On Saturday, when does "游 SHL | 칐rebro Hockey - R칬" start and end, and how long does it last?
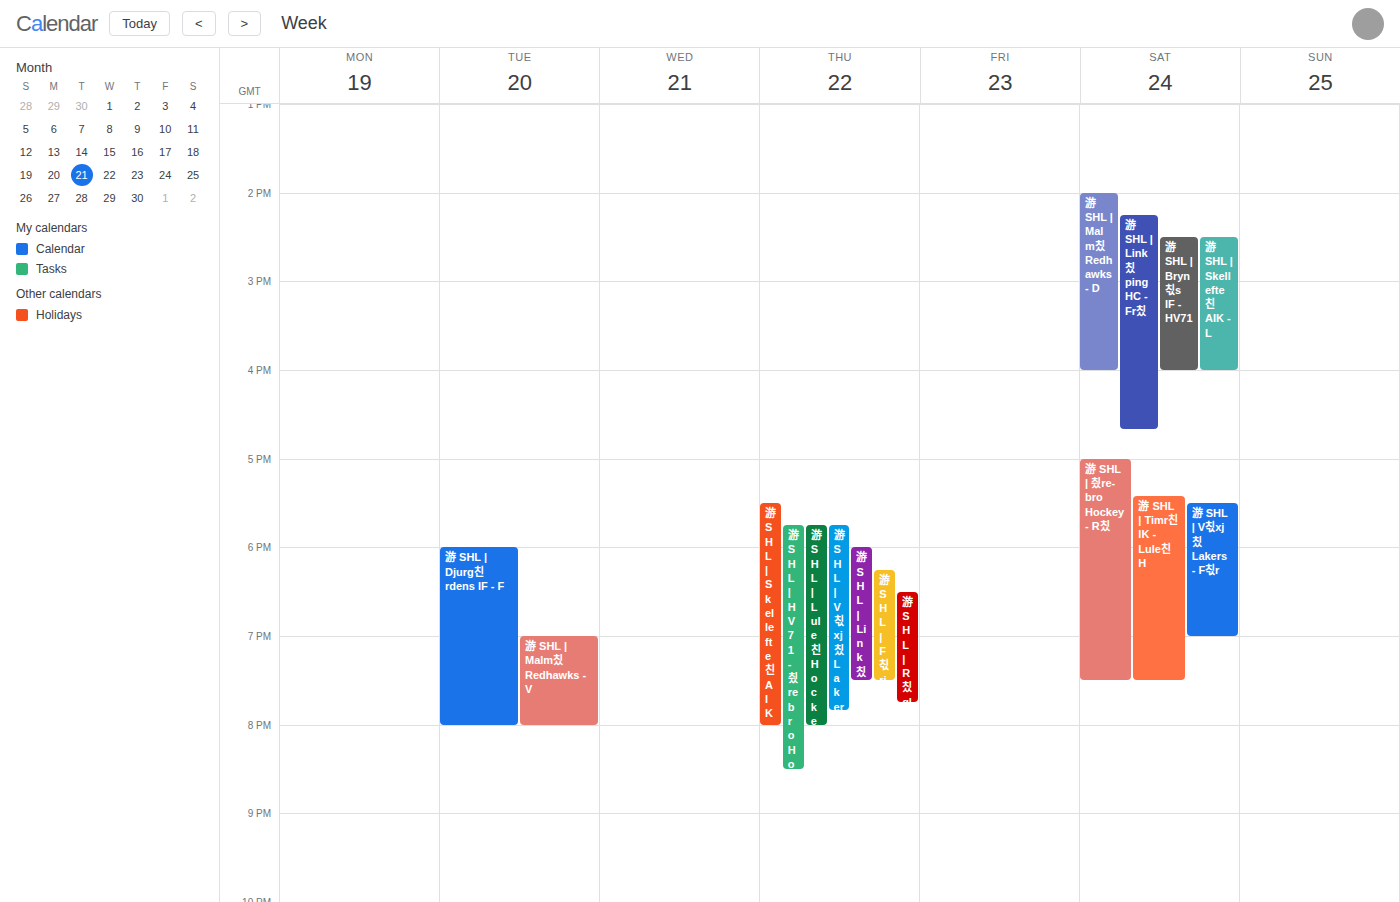
5:00 PM to 7:30 PM, 2 hours 30 minutes